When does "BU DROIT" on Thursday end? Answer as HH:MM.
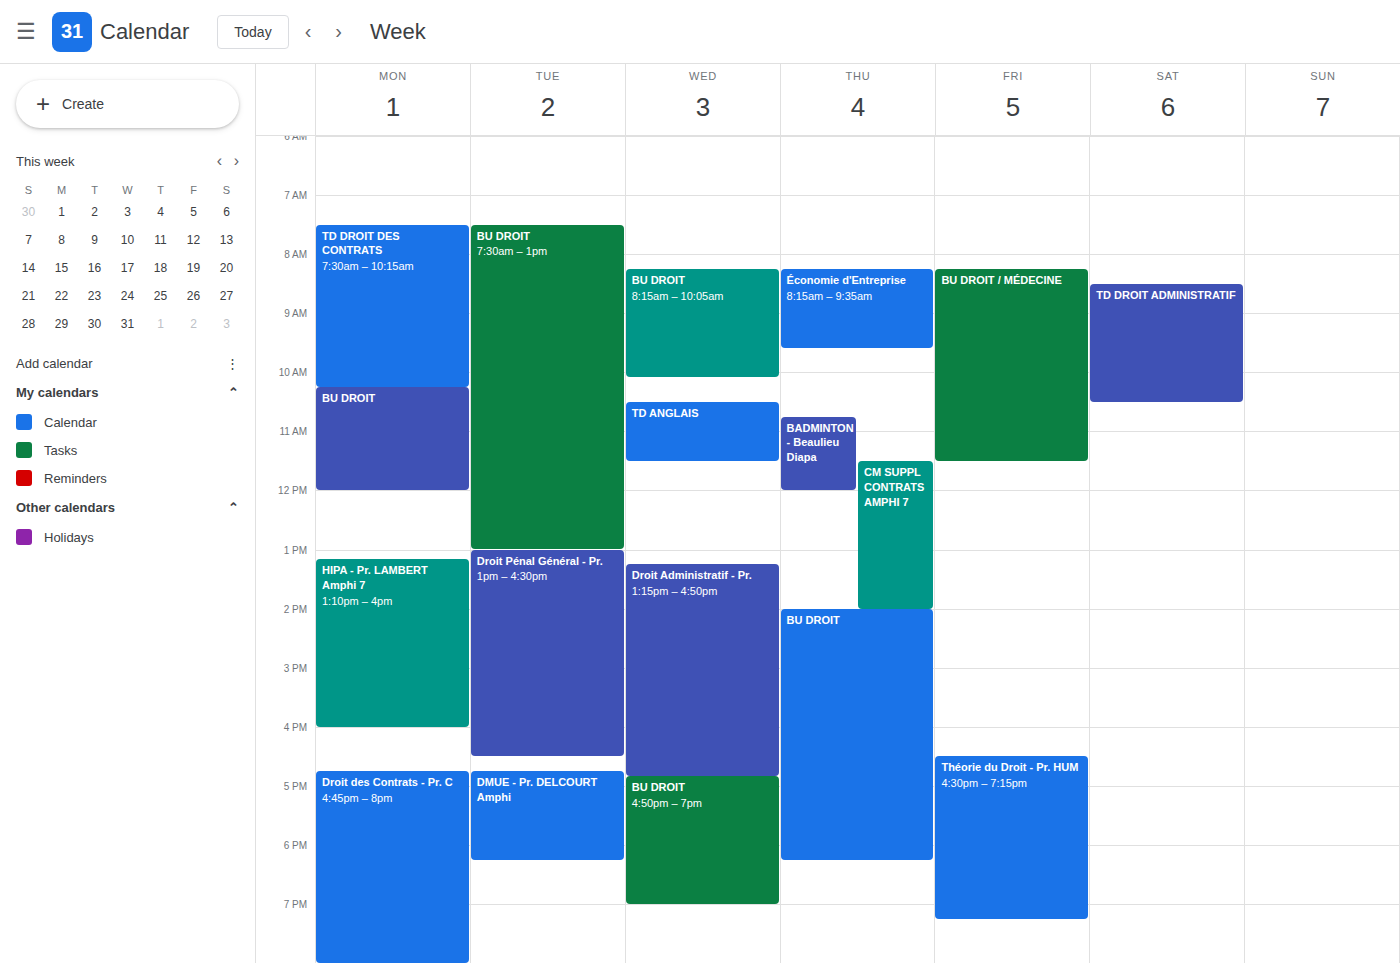
18:15